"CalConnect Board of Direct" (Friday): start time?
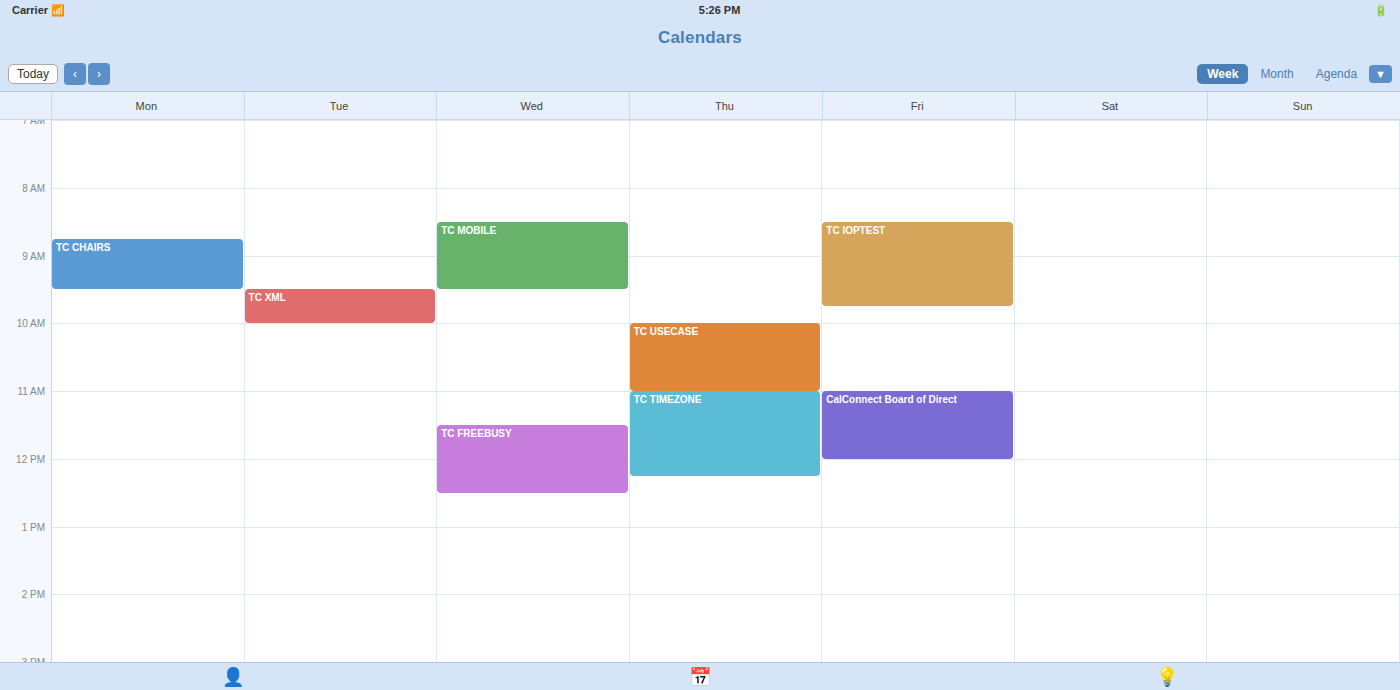
11:00 AM